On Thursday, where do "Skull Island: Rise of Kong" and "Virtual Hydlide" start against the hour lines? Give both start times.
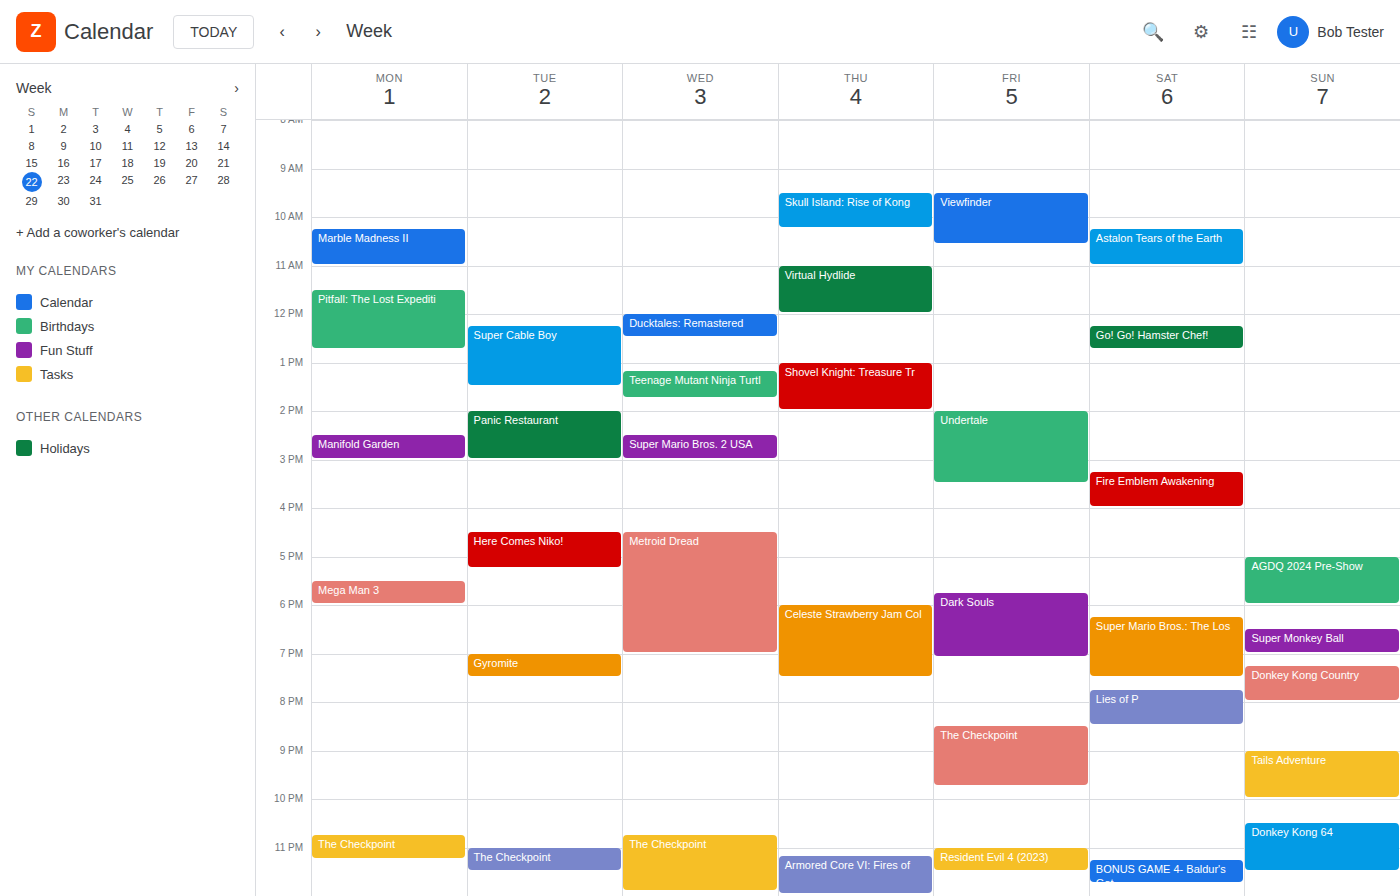
"Skull Island: Rise of Kong": 9:30 AM, halfway between the 9 AM and 10 AM lines. "Virtual Hydlide": 11:00 AM, exactly on the 11 AM line.